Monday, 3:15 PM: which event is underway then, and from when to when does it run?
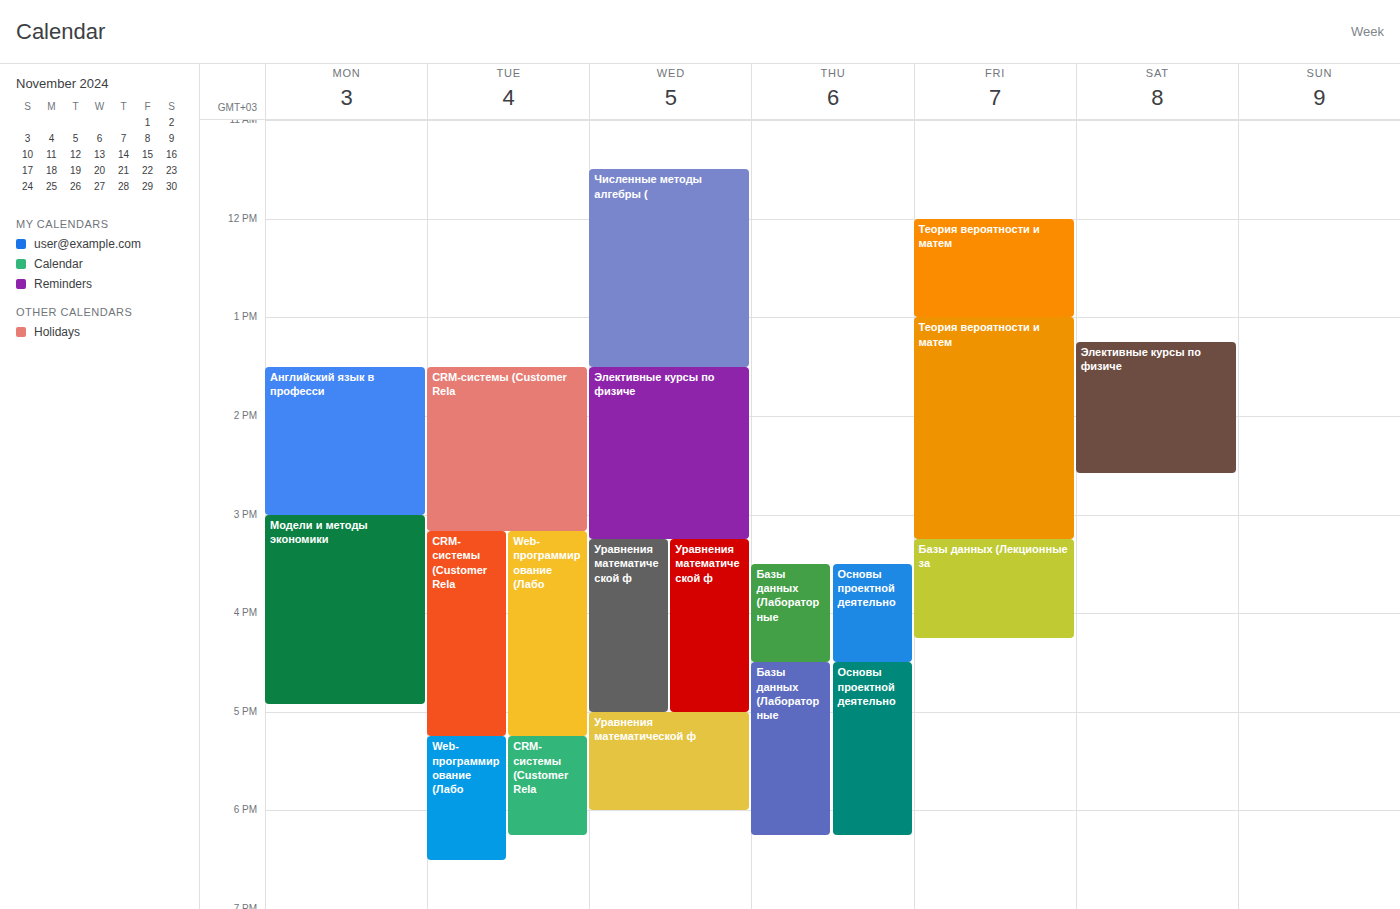
"Модели и методы экономики", 3:00 PM to 4:55 PM